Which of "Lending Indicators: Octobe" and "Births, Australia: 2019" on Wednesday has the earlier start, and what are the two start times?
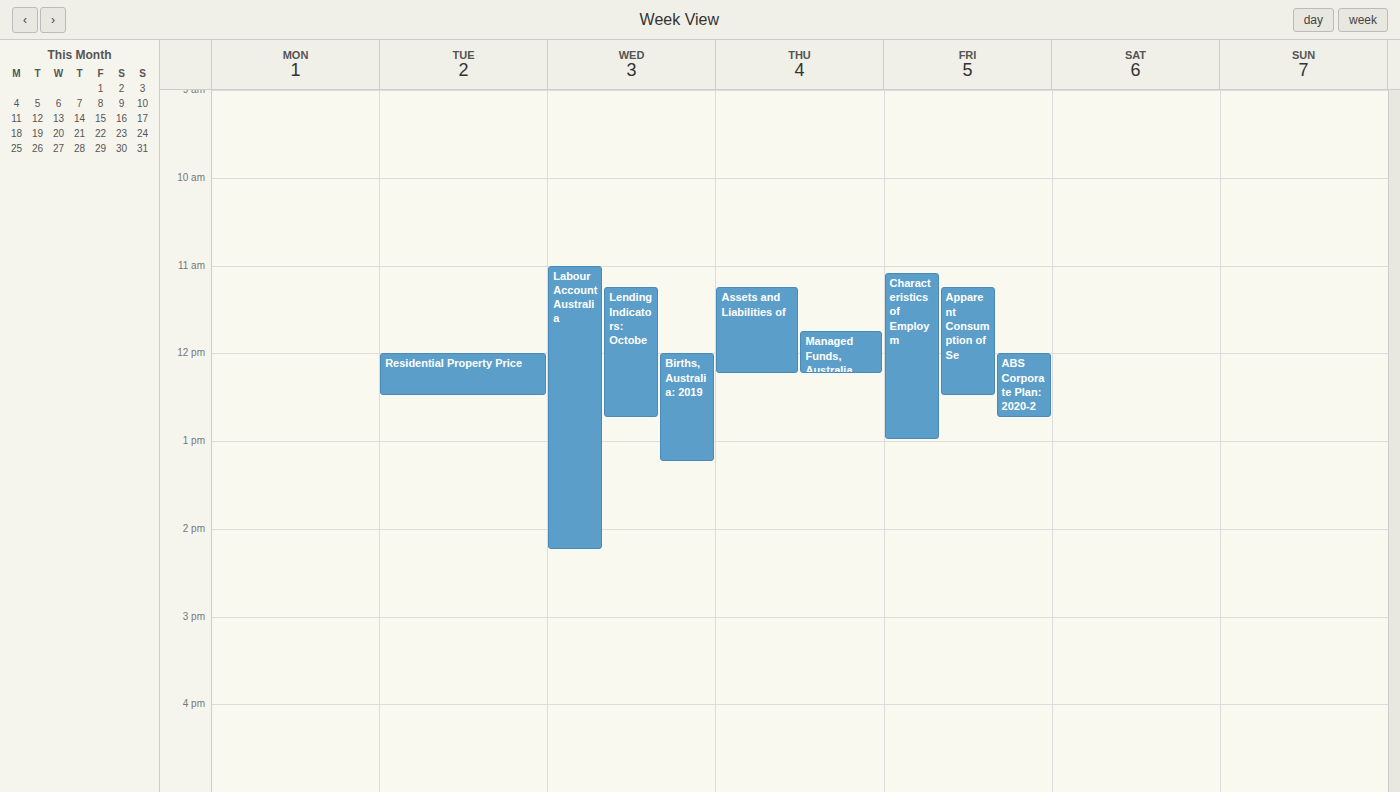
"Lending Indicators: Octobe" 11:15; "Births, Australia: 2019" 12:00.